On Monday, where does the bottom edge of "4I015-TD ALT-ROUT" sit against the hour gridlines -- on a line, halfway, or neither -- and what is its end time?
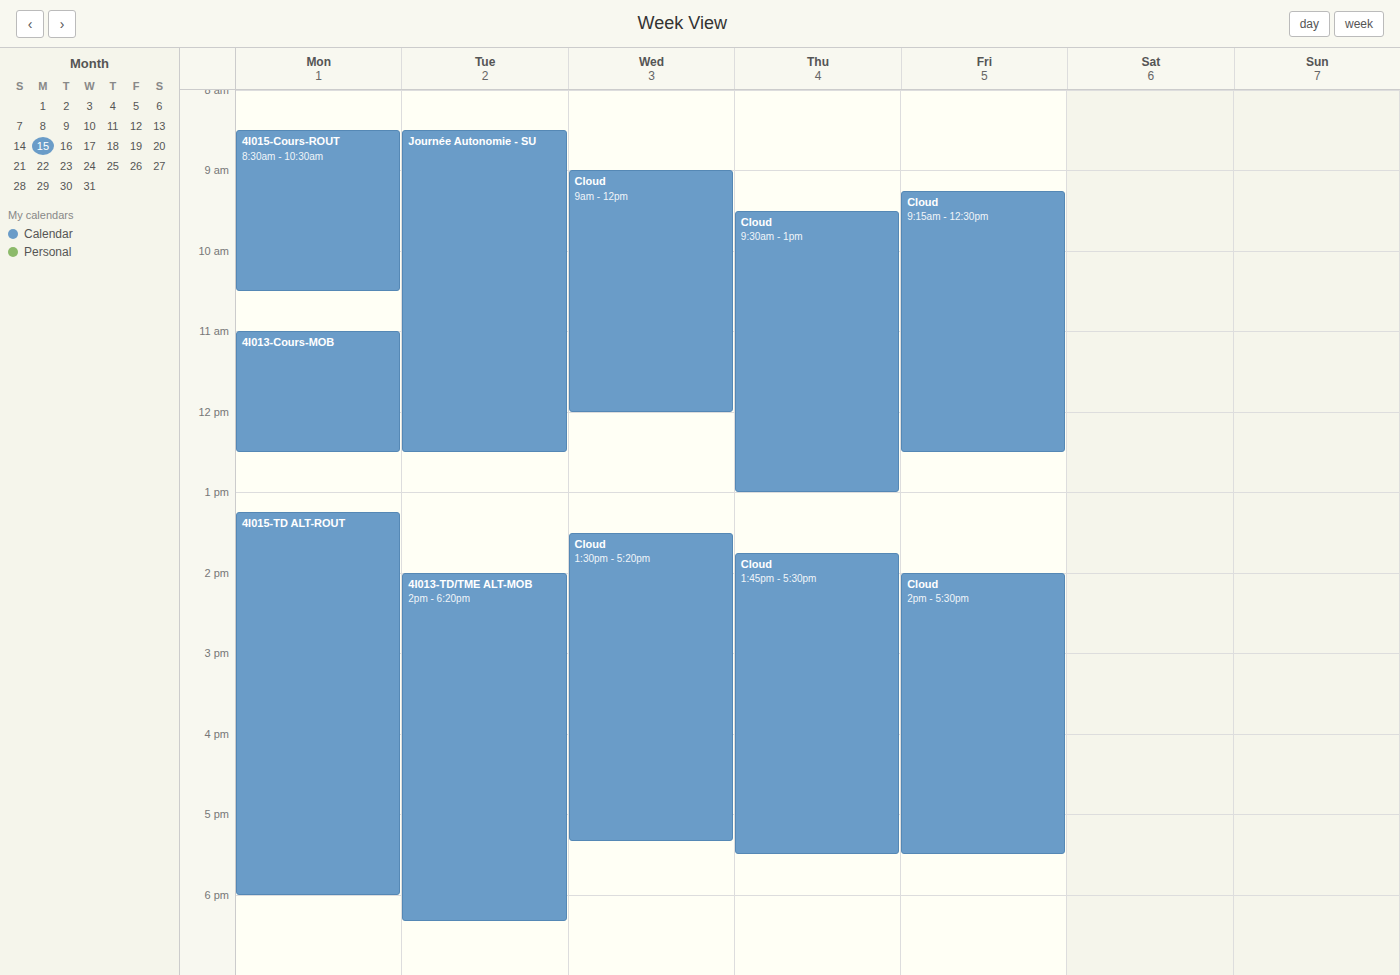
6:00 PM -- exactly on the 6 PM line.